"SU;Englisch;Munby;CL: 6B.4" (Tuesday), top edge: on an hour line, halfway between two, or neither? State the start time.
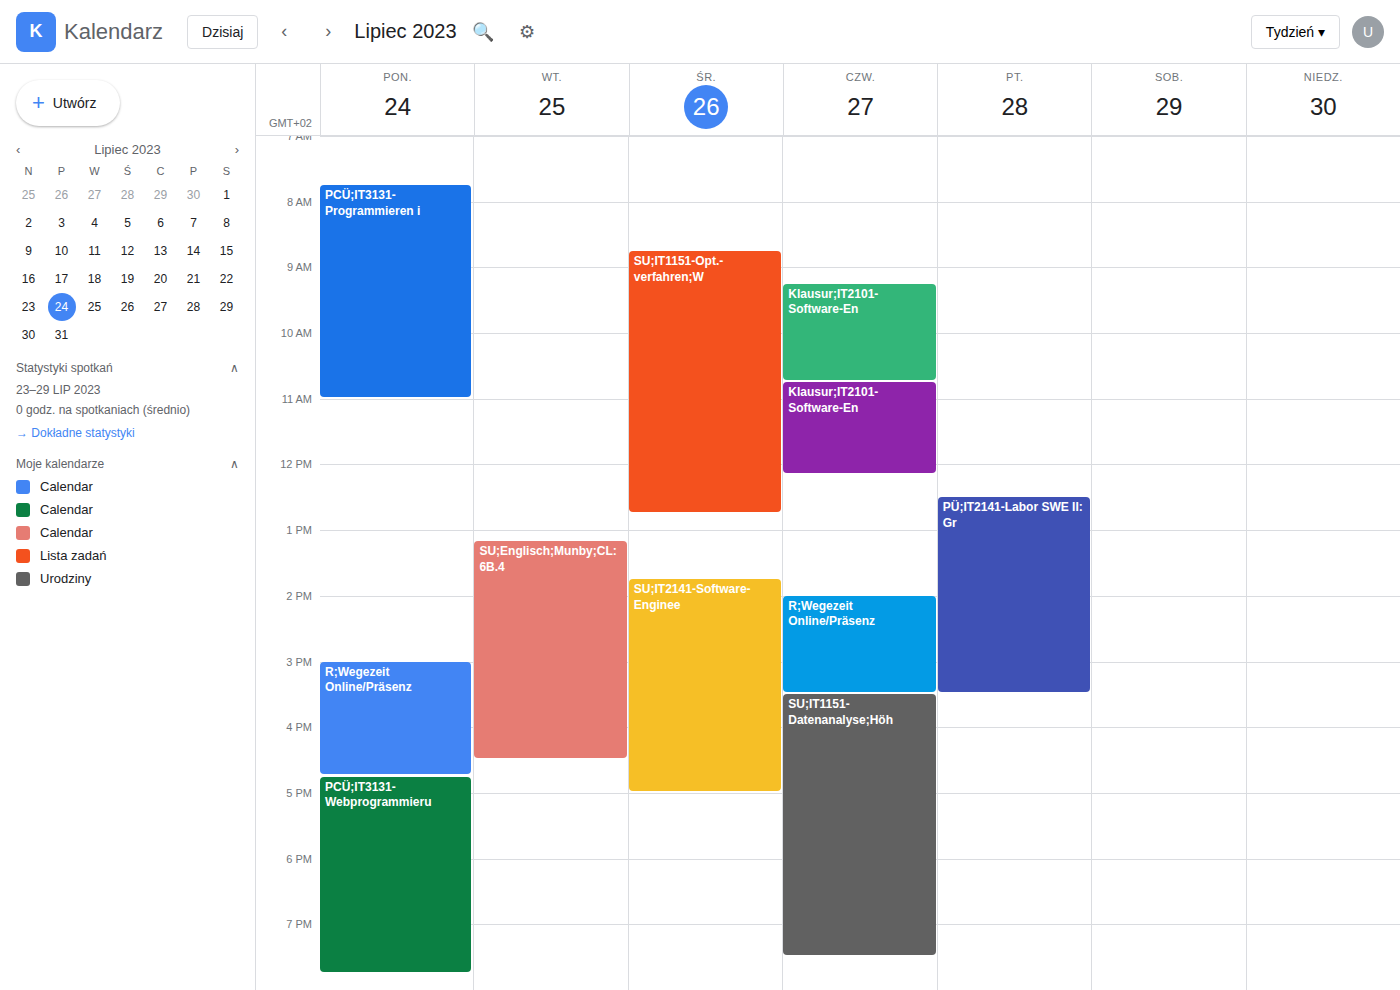
1:10 PM -- neither: 10 minutes below the 1 PM line and 50 minutes above the 2 PM line.